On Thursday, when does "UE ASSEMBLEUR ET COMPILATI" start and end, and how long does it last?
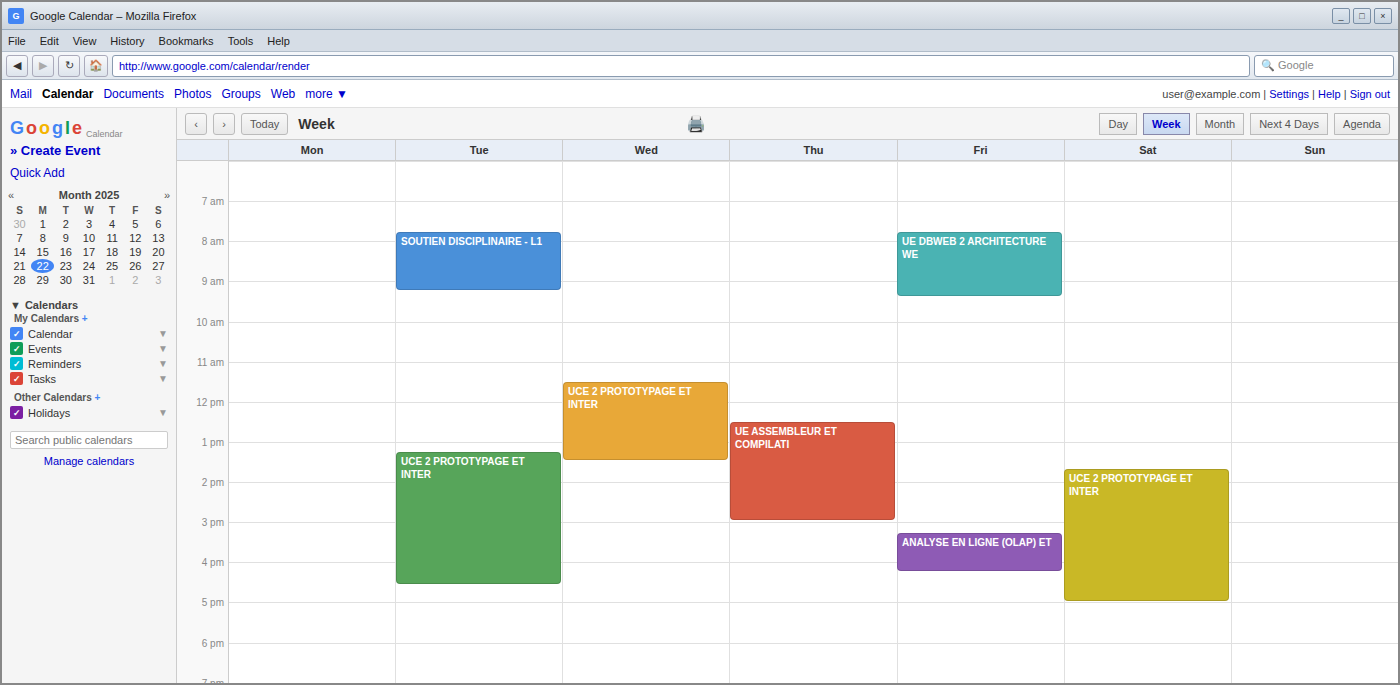
12:30 to 15:00, 2 hours 30 minutes